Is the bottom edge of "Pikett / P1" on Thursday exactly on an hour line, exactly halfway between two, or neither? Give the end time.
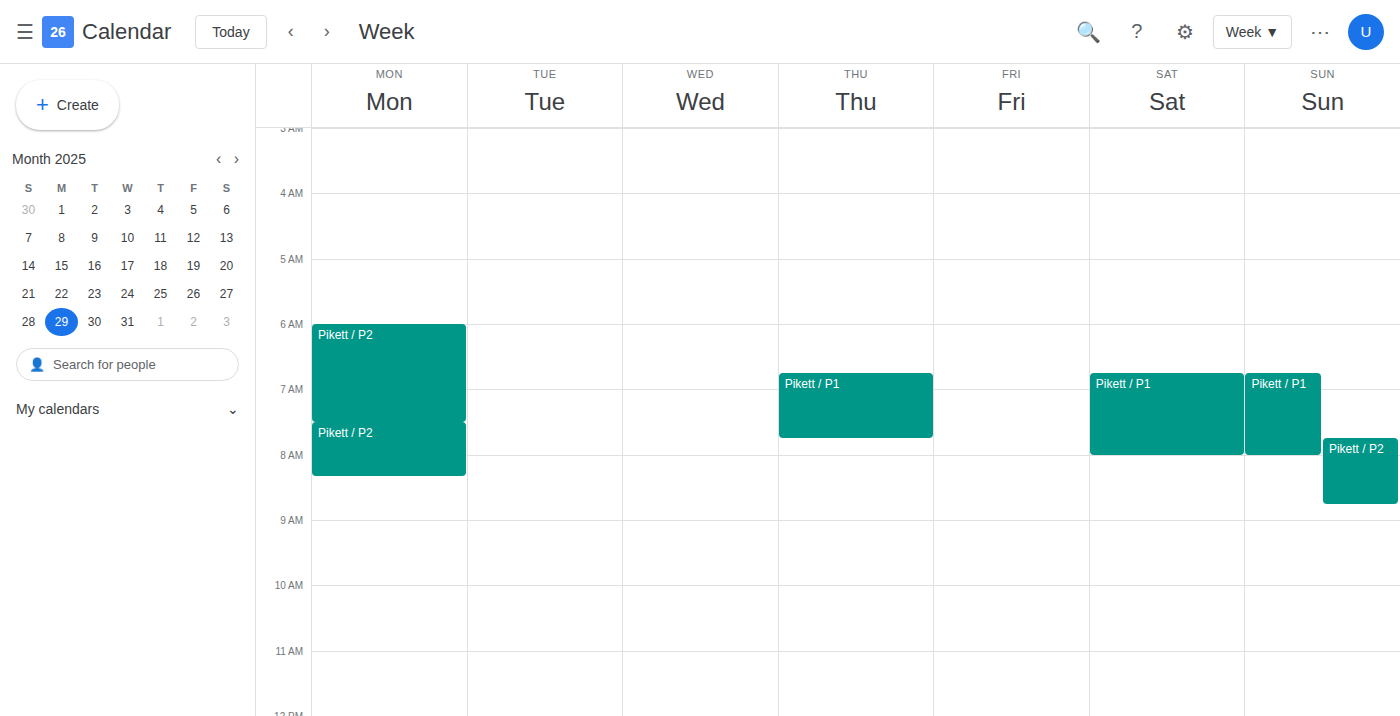
7:45 AM -- neither: three quarters of the way from the 7 AM line to the 8 AM line.